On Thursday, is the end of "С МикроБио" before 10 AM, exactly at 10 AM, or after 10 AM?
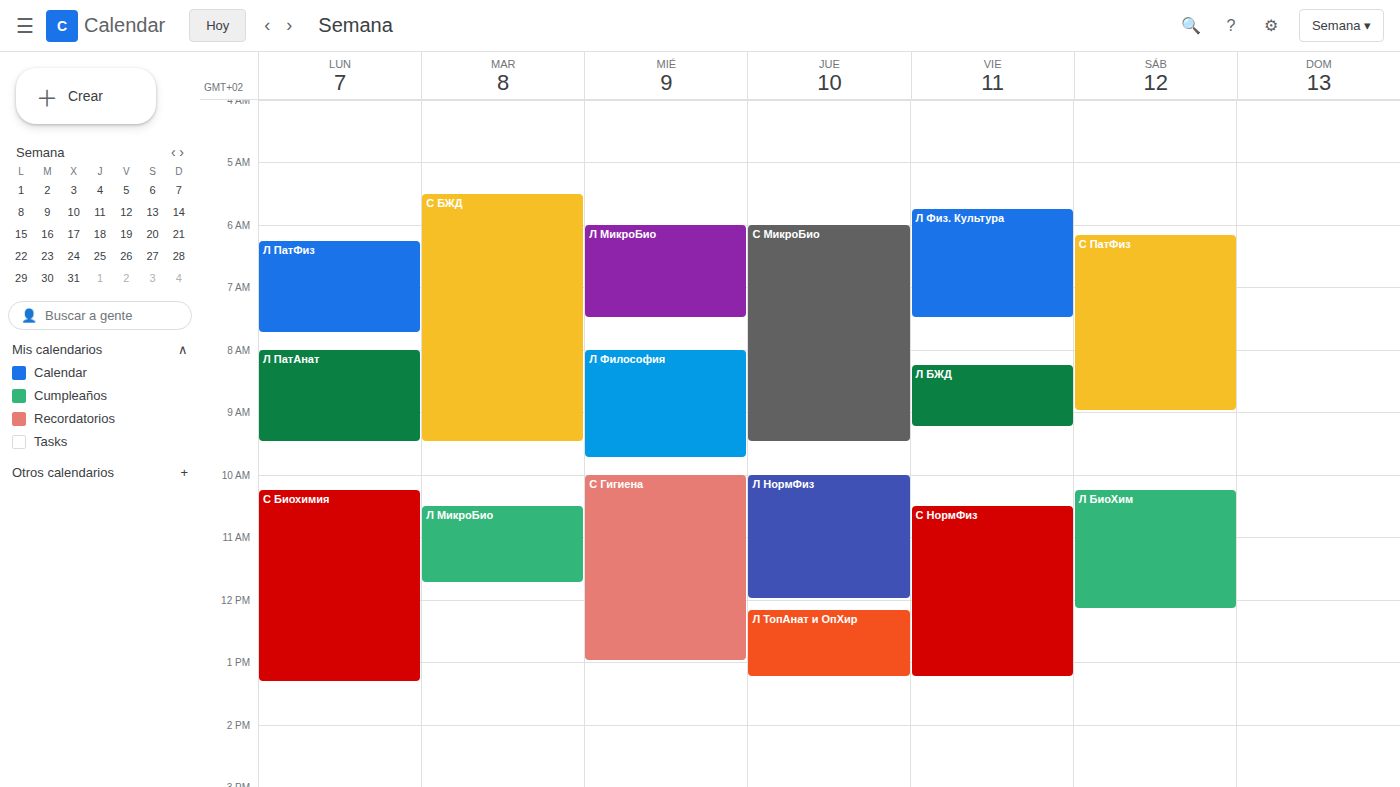
9:30 AM -- before 10 AM, 30 minutes above the 10 AM line.